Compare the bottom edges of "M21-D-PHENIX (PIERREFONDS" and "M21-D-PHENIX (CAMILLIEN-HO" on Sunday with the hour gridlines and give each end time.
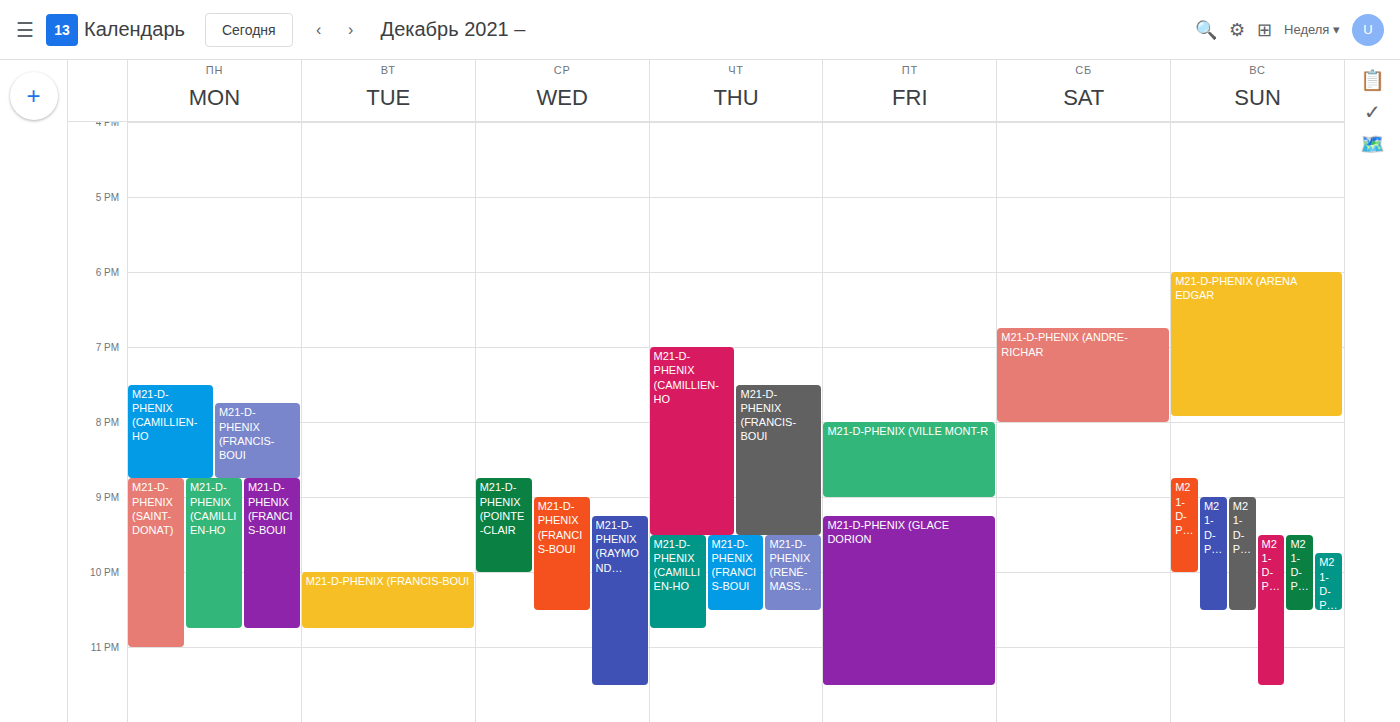
"M21-D-PHENIX (PIERREFONDS": 11:30 PM, halfway between the 11 PM and 12 AM lines. "M21-D-PHENIX (CAMILLIEN-HO": 10:30 PM, halfway between the 10 PM and 11 PM lines.